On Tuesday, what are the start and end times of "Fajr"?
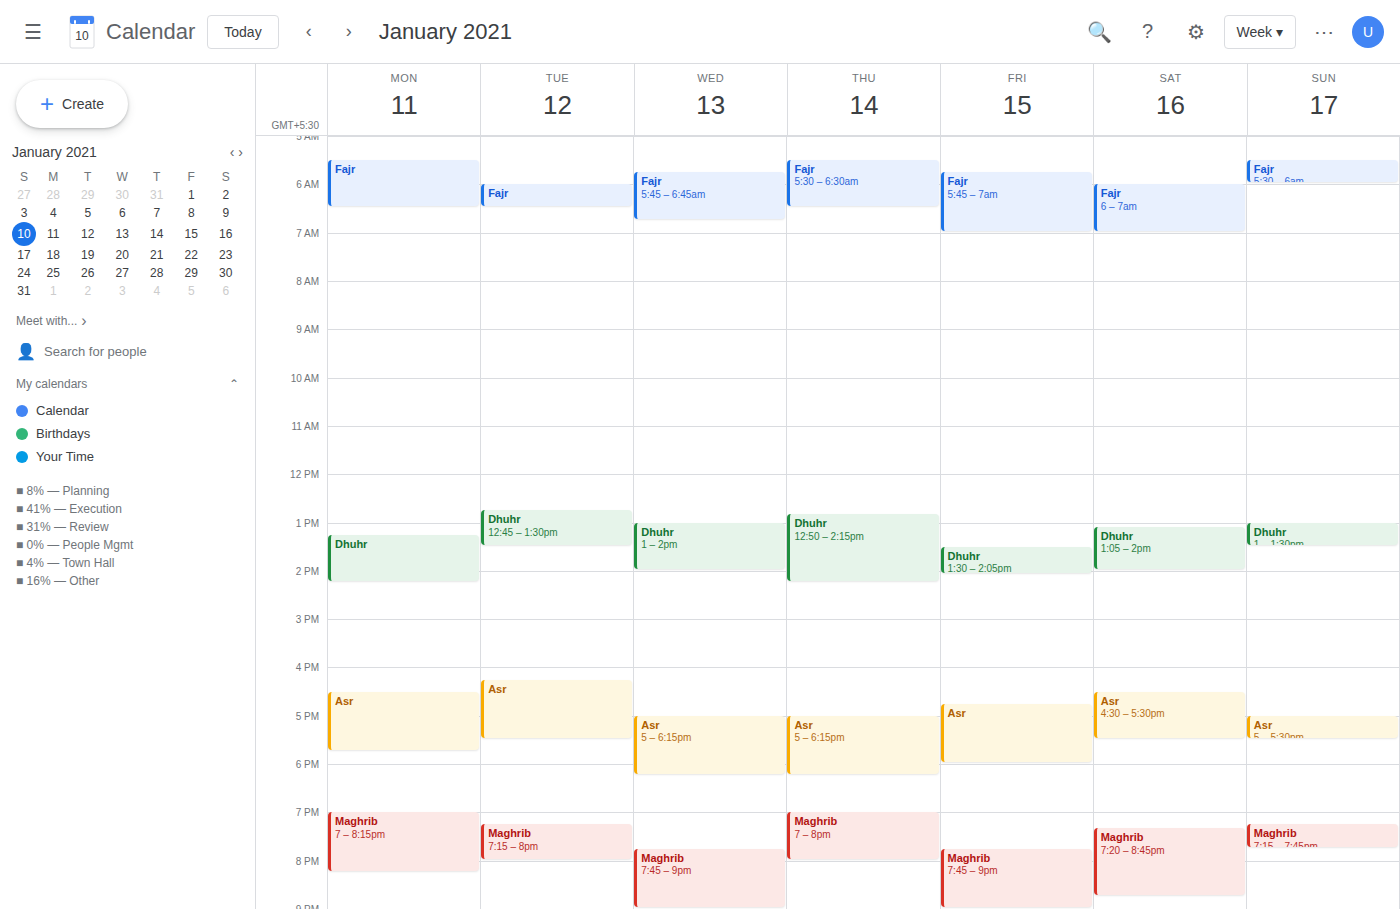
6:00 AM to 6:30 AM